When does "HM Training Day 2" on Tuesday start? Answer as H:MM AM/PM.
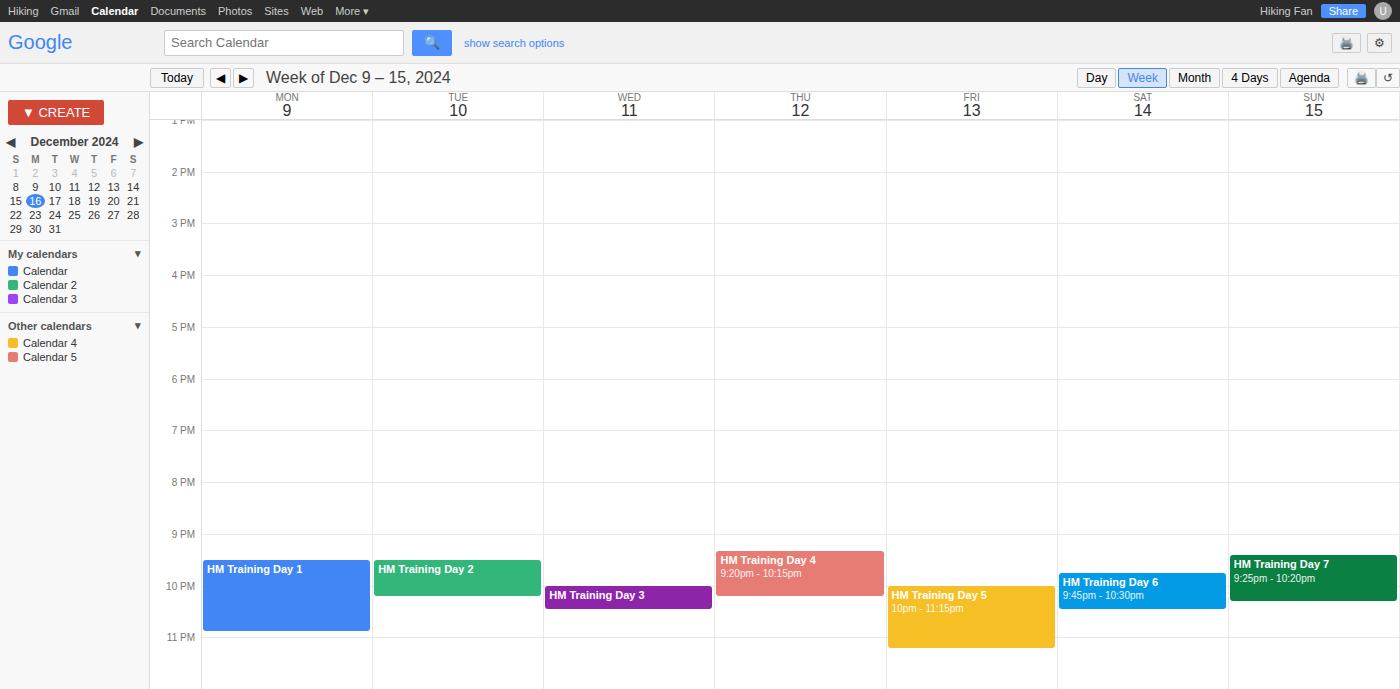
9:30 PM